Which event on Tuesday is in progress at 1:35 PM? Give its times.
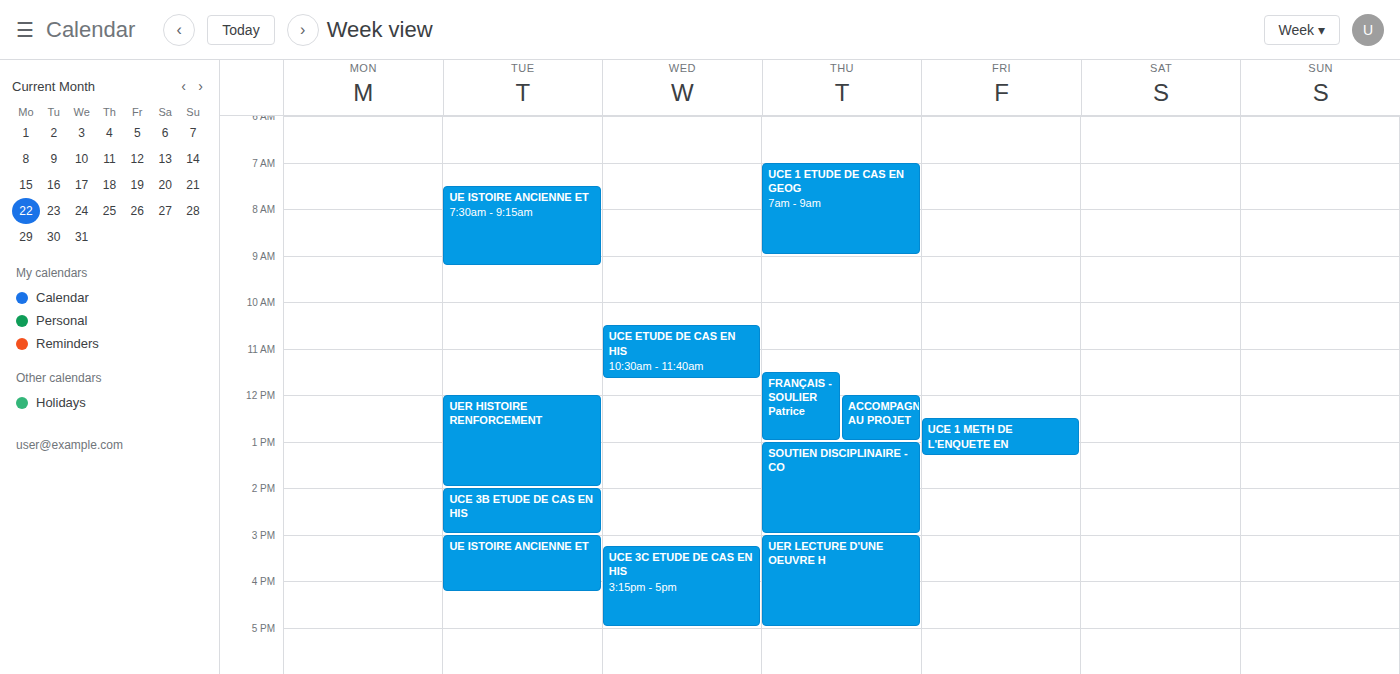
"UER HISTOIRE RENFORCEMENT", 12:00 PM to 2:00 PM